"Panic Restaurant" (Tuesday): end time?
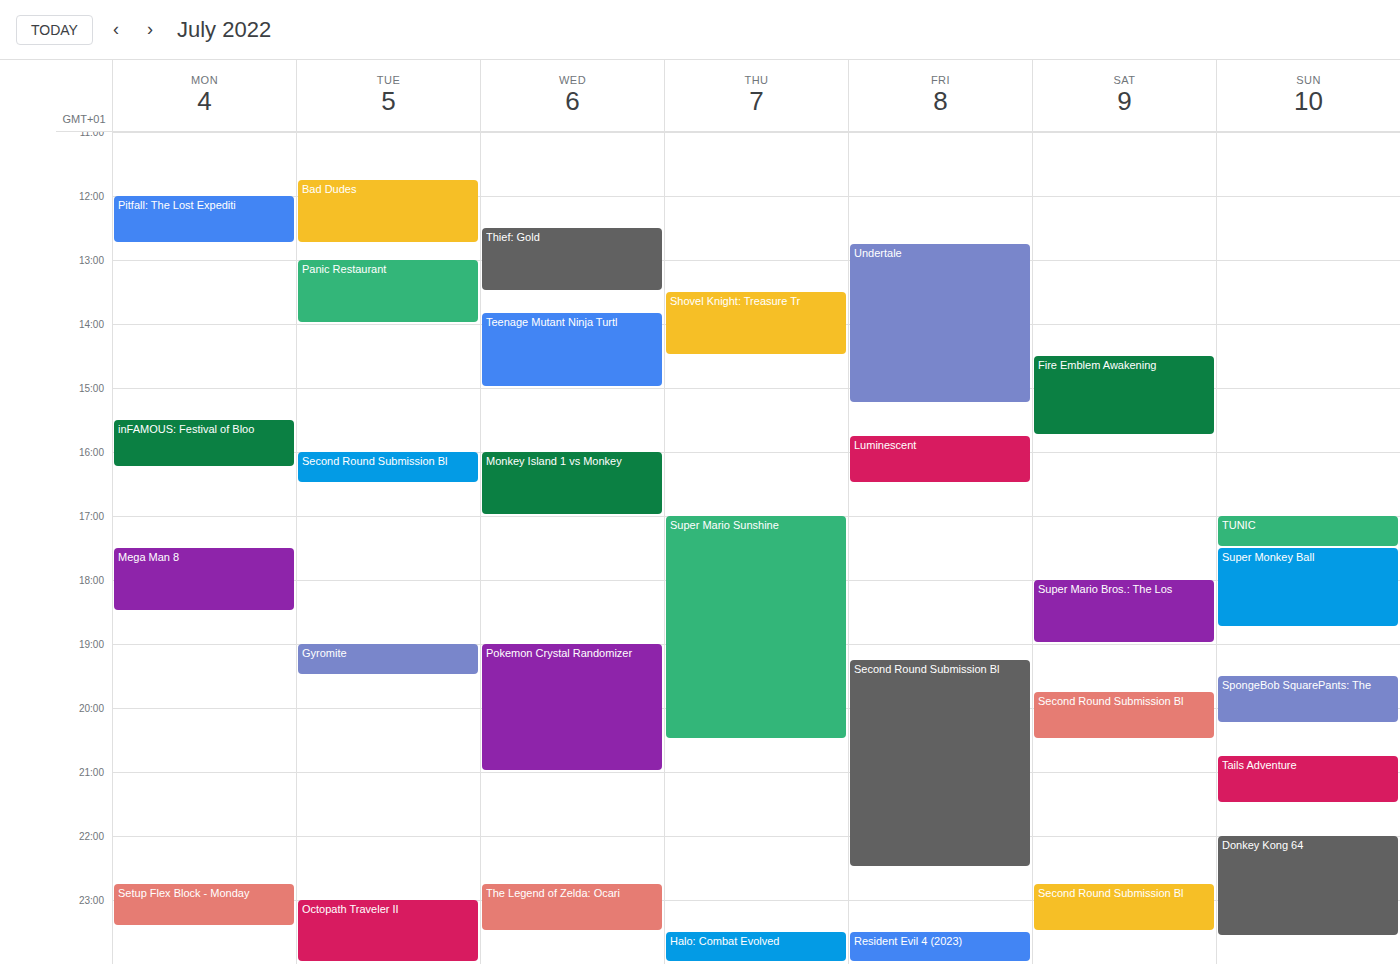
2:00 PM